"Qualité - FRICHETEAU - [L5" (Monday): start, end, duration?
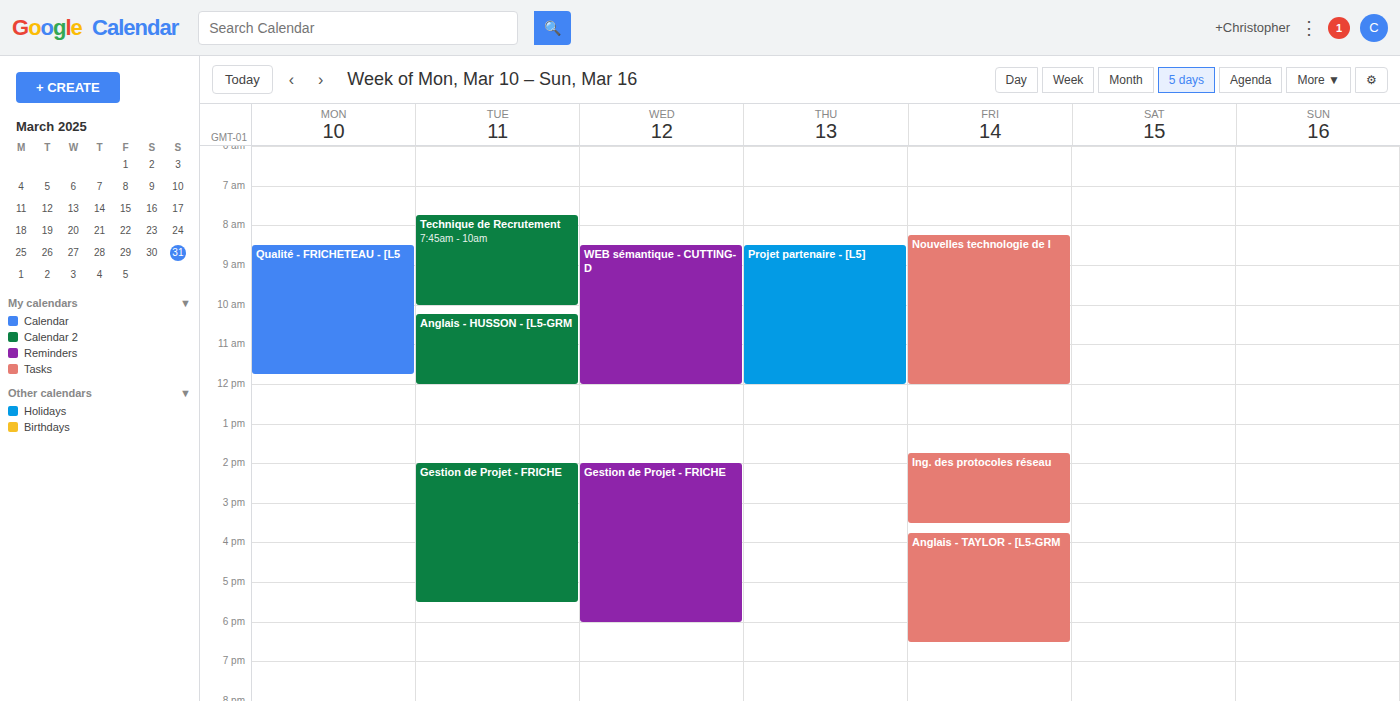
8:30 AM to 11:45 AM, 3 hours 15 minutes